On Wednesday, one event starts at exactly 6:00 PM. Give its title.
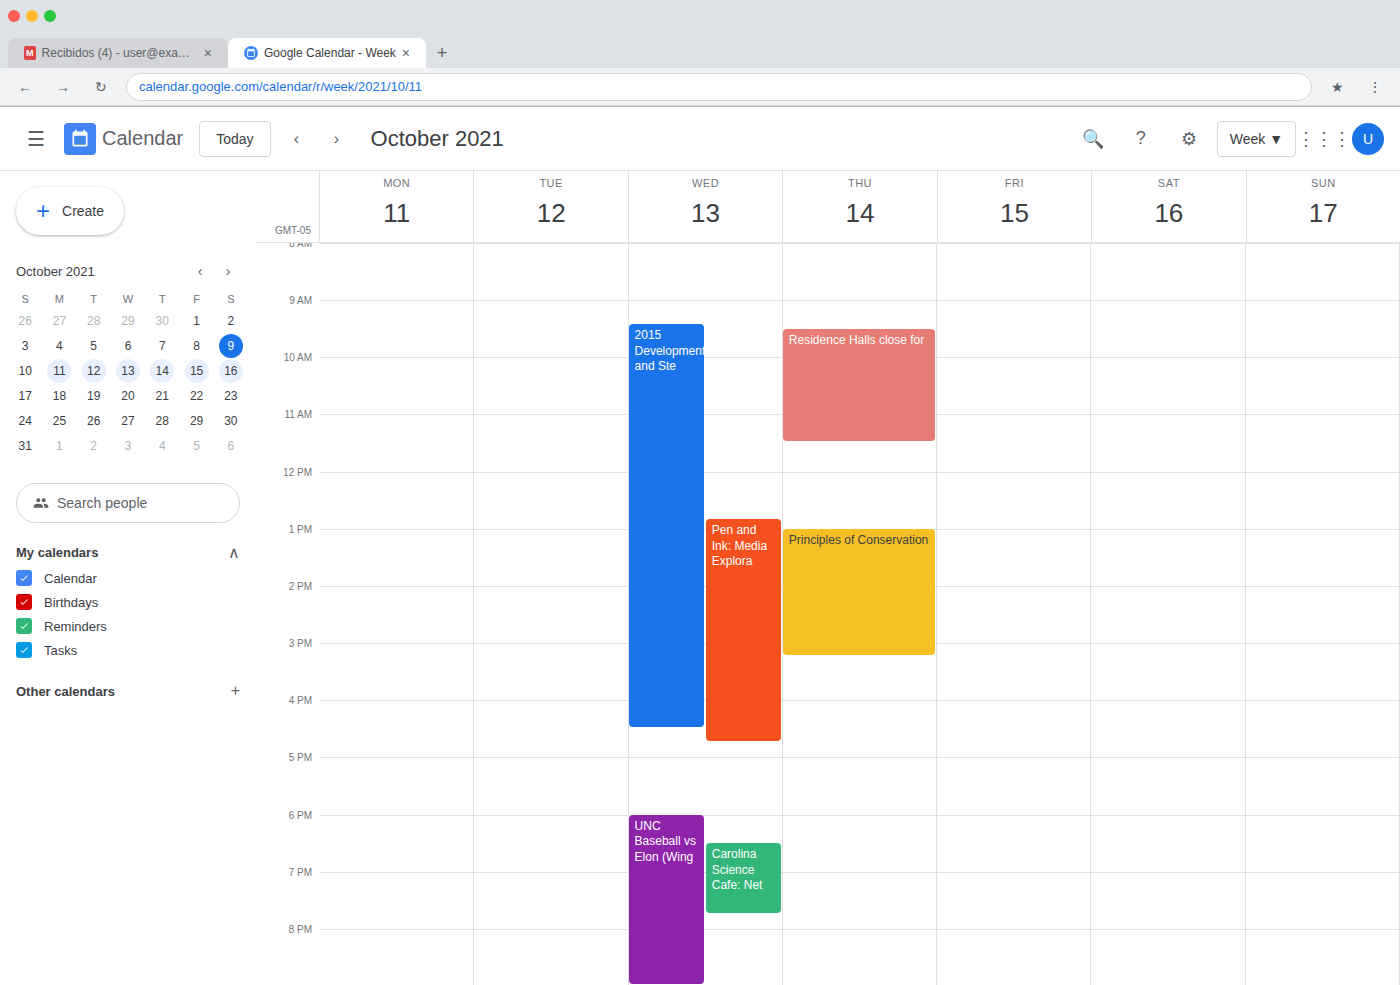
"UNC Baseball vs Elon (Wing"